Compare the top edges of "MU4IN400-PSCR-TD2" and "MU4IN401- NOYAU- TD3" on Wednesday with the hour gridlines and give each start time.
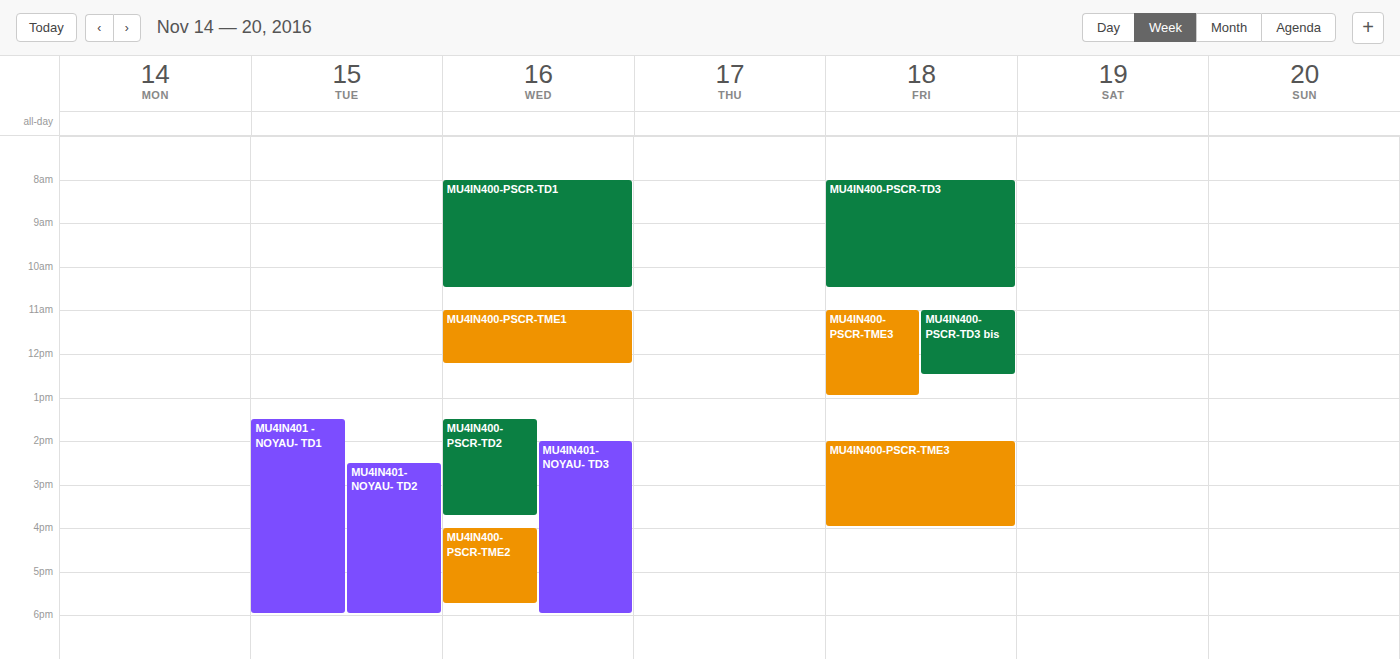
"MU4IN400-PSCR-TD2": 1:30 PM, halfway between the 1 PM and 2 PM lines. "MU4IN401- NOYAU- TD3": 2:00 PM, exactly on the 2 PM line.